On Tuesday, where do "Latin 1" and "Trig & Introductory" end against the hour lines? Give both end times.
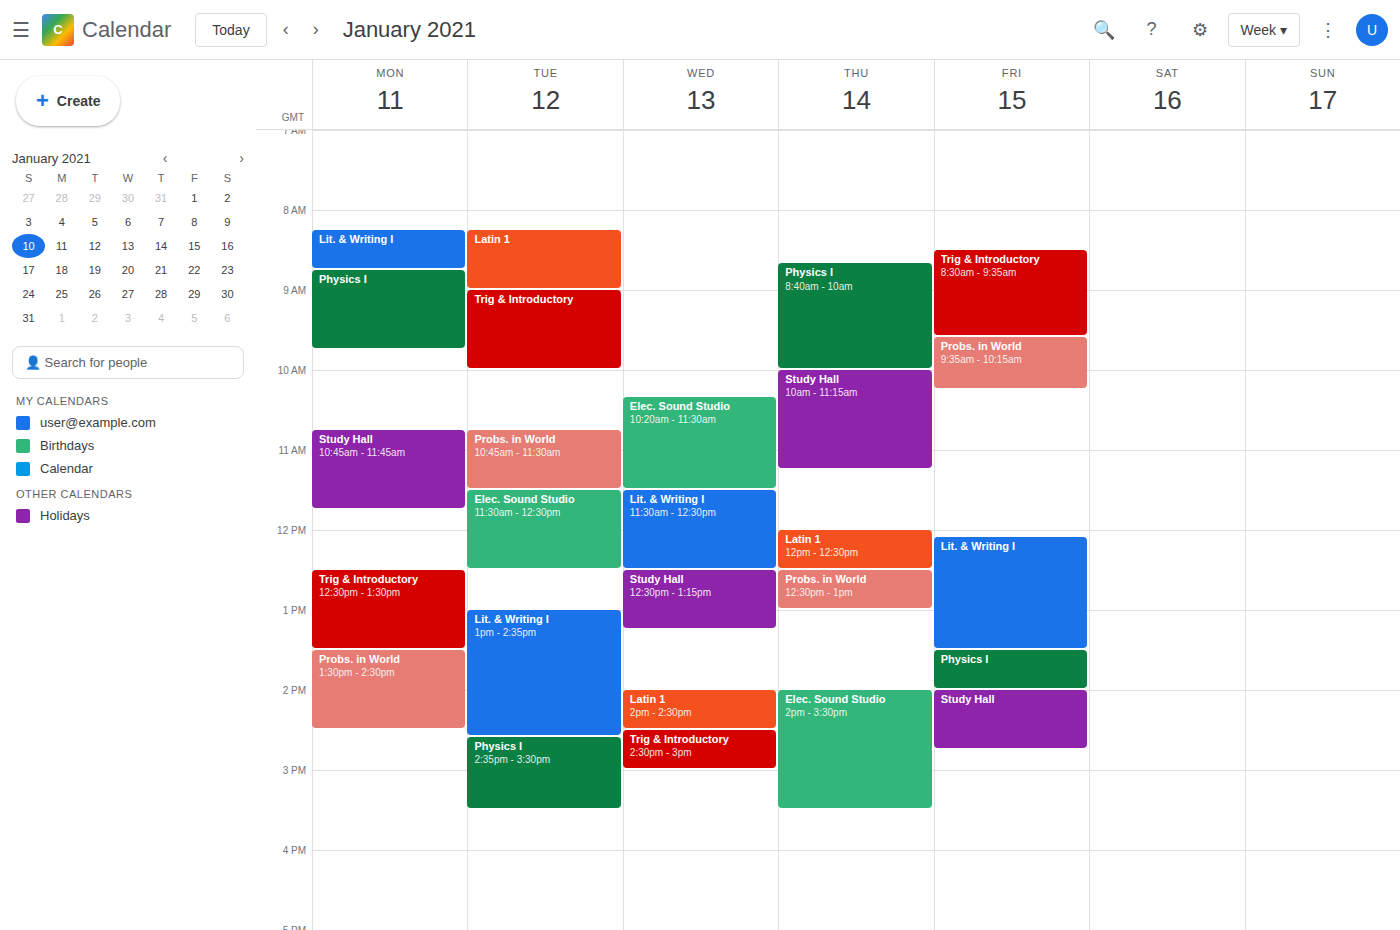
"Latin 1": 9:00 AM, exactly on the 9 AM line. "Trig & Introductory": 10:00 AM, exactly on the 10 AM line.